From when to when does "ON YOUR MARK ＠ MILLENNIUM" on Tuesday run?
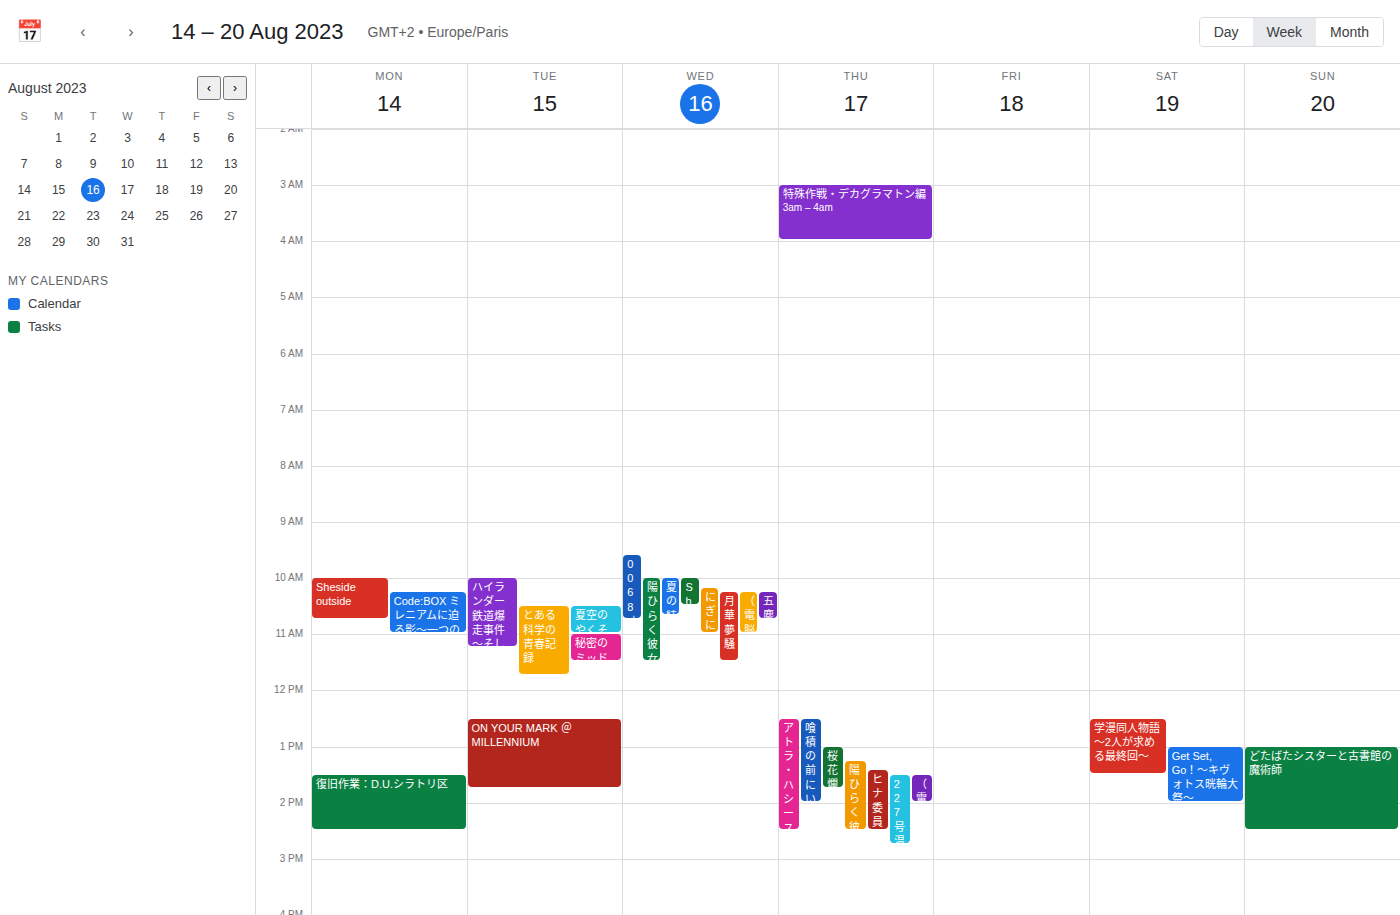
12:30 PM to 1:45 PM